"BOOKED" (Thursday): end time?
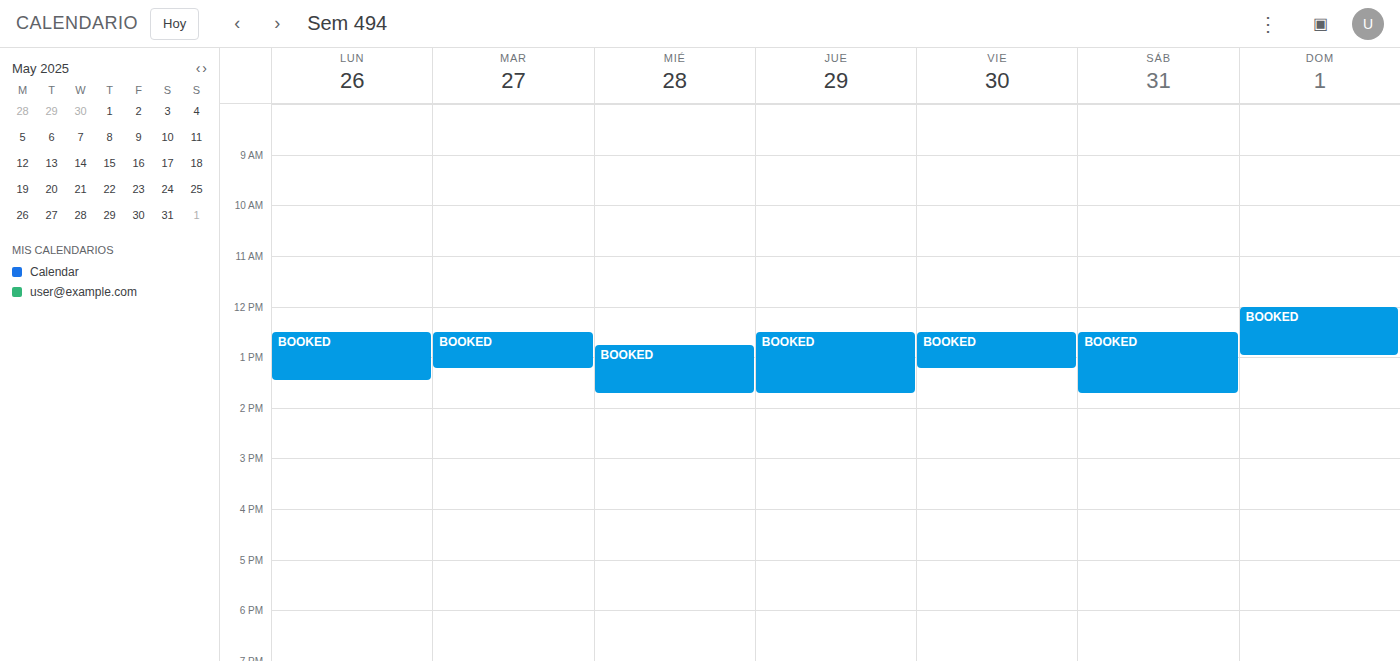
1:45 PM